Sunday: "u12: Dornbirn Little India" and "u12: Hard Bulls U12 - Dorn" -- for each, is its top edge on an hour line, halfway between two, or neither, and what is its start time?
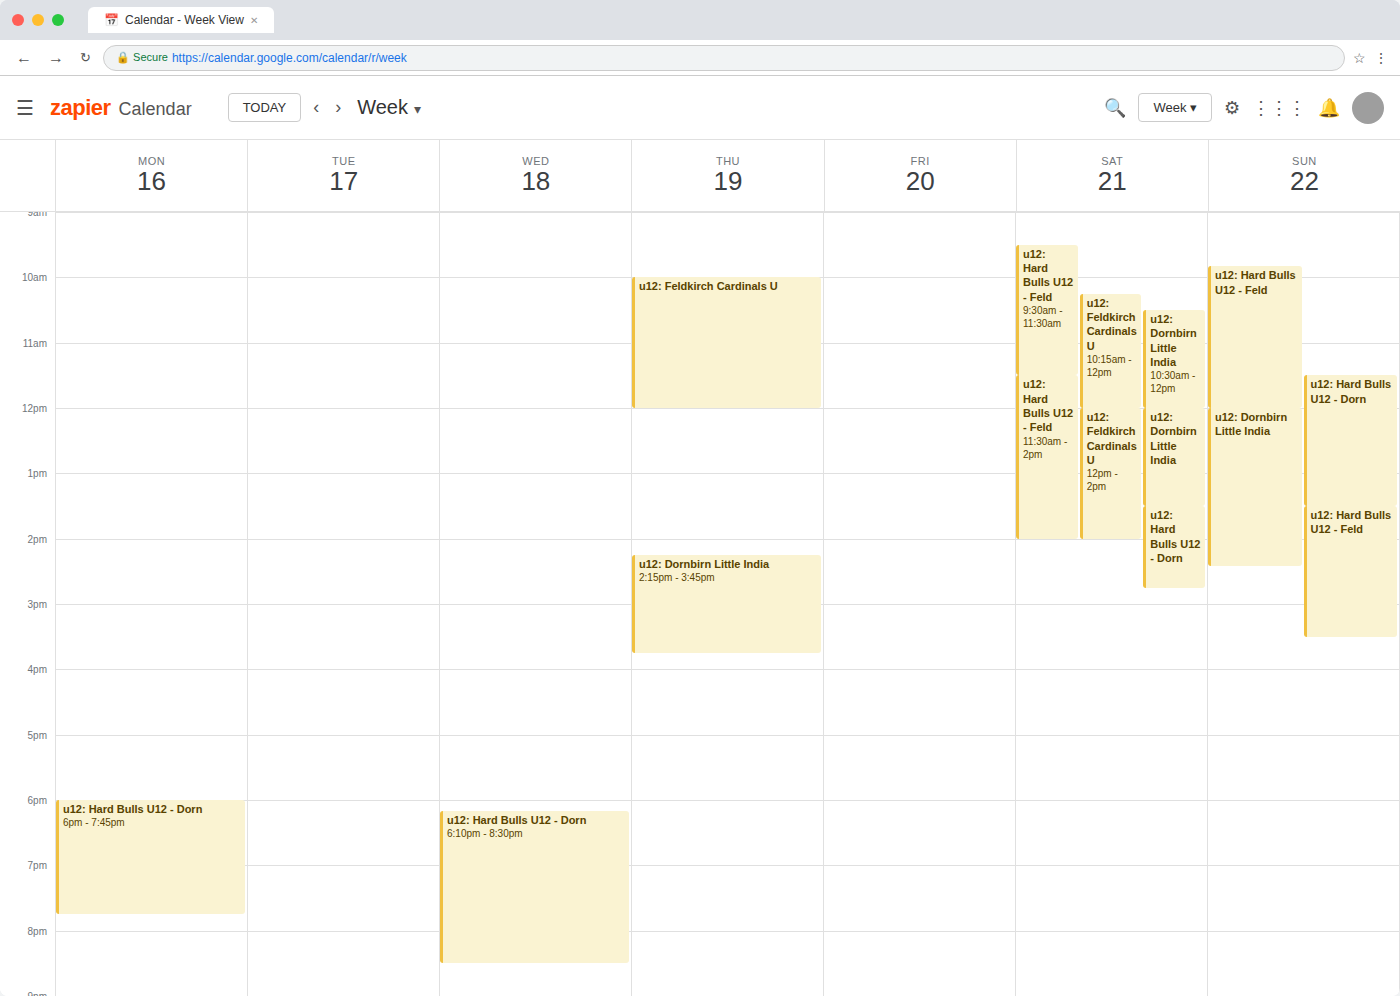
"u12: Dornbirn Little India": 12:00 PM, exactly on the 12 PM line. "u12: Hard Bulls U12 - Dorn": 11:30 AM, halfway between the 11 AM and 12 PM lines.